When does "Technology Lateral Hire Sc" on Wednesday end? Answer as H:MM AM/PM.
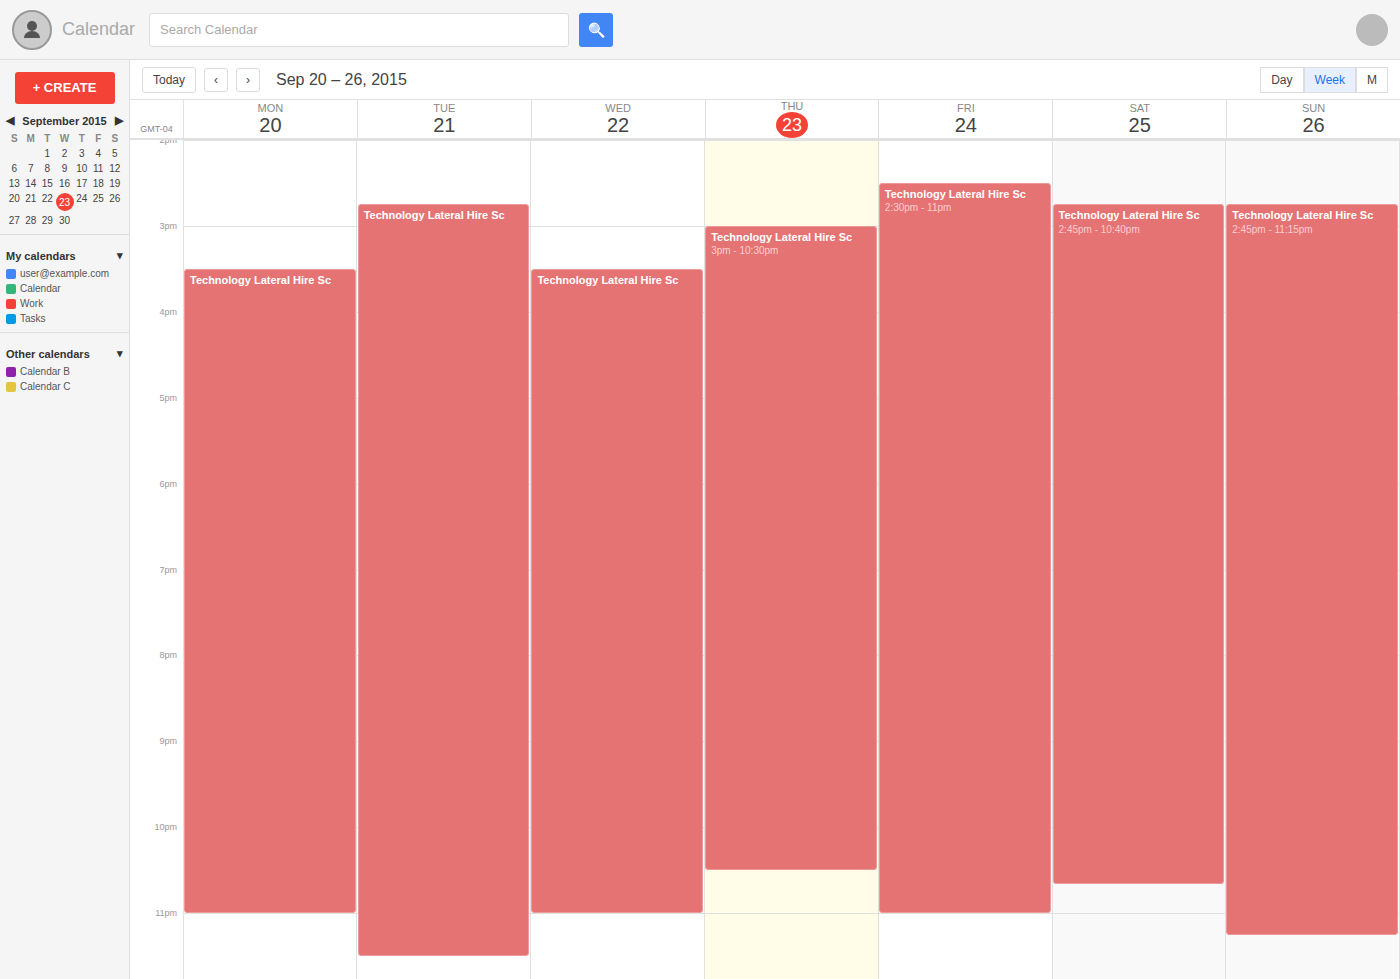
11:00 PM